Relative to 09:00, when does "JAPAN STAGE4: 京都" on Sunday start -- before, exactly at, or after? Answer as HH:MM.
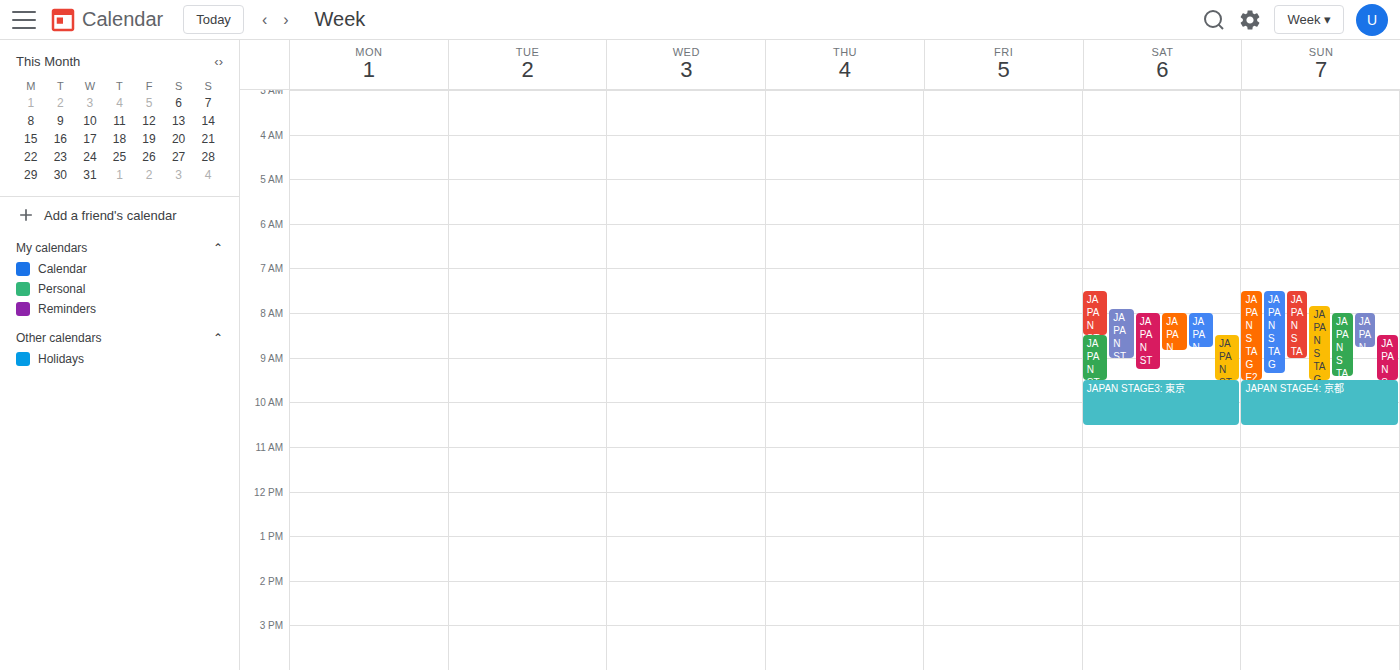
09:30 -- after 09:00, 30 minutes below the 09:00 line.